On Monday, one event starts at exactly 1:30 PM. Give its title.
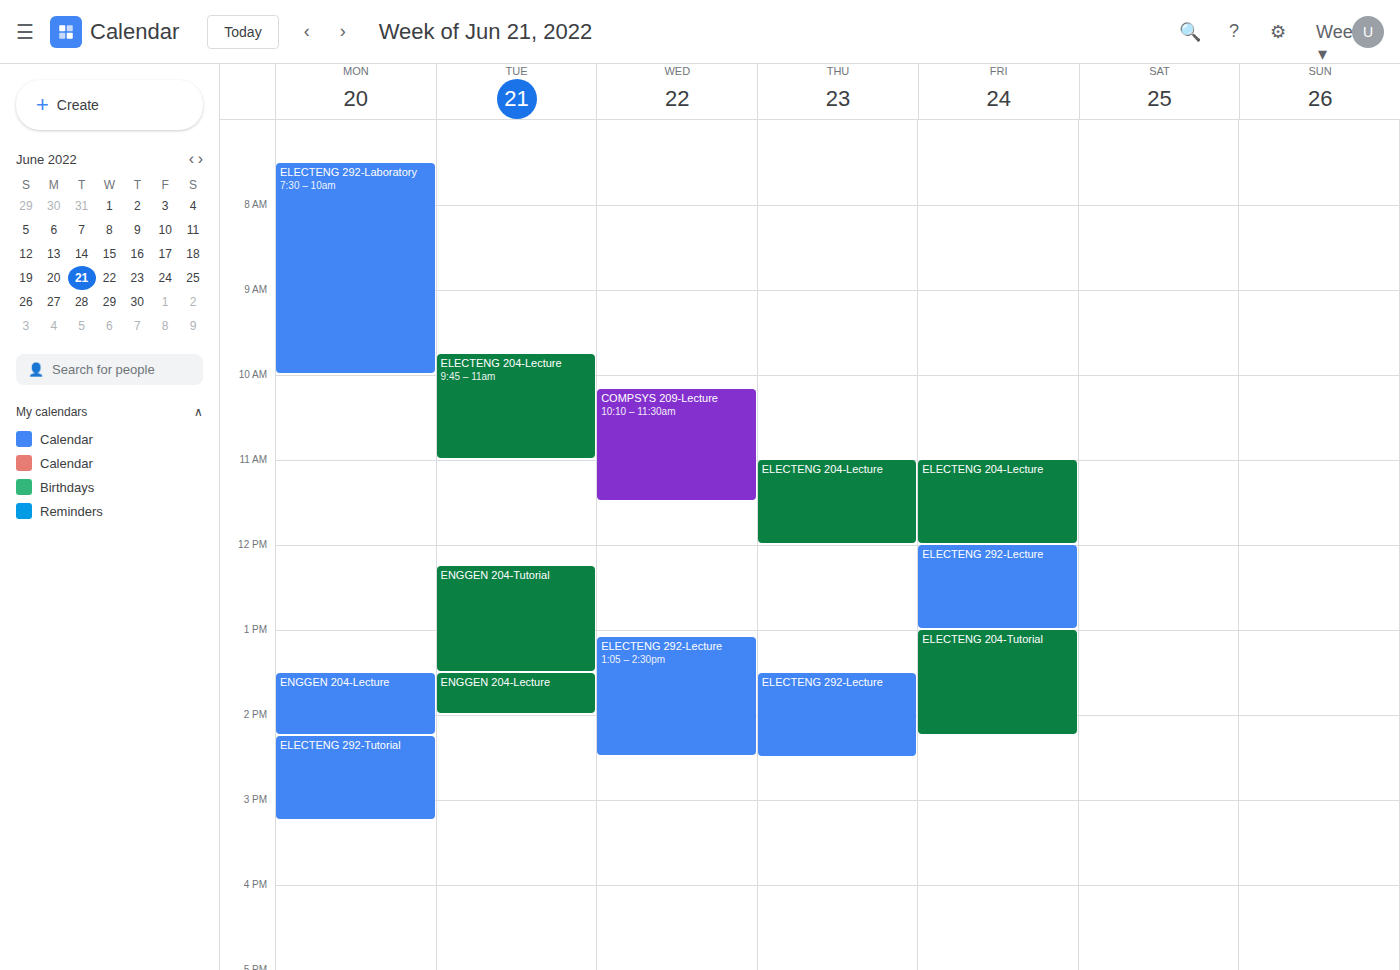
"ENGGEN 204-Lecture"